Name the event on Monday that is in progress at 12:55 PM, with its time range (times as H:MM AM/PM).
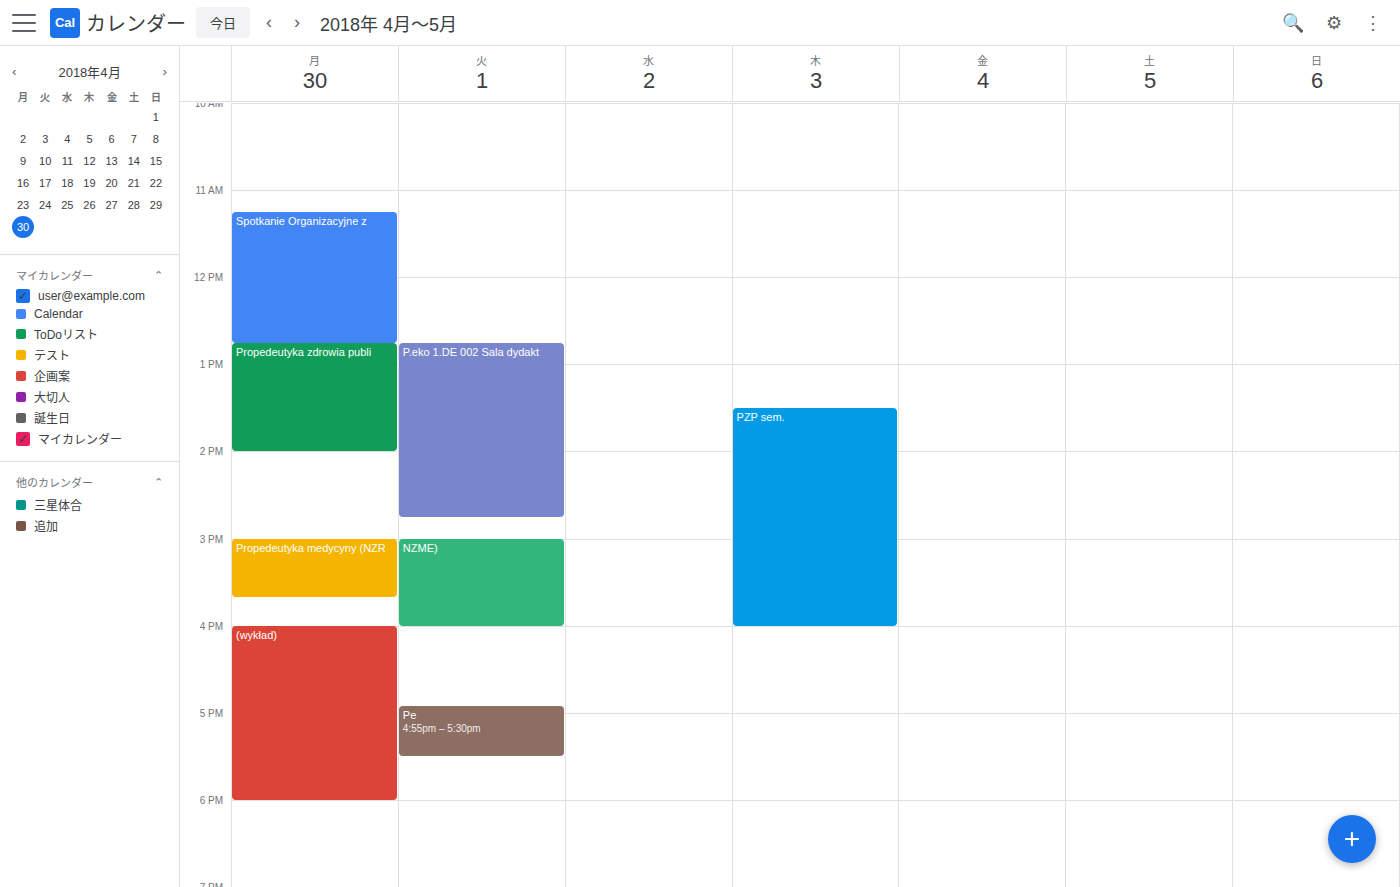
"Propedeutyka zdrowia publi", 12:45 PM to 2:00 PM